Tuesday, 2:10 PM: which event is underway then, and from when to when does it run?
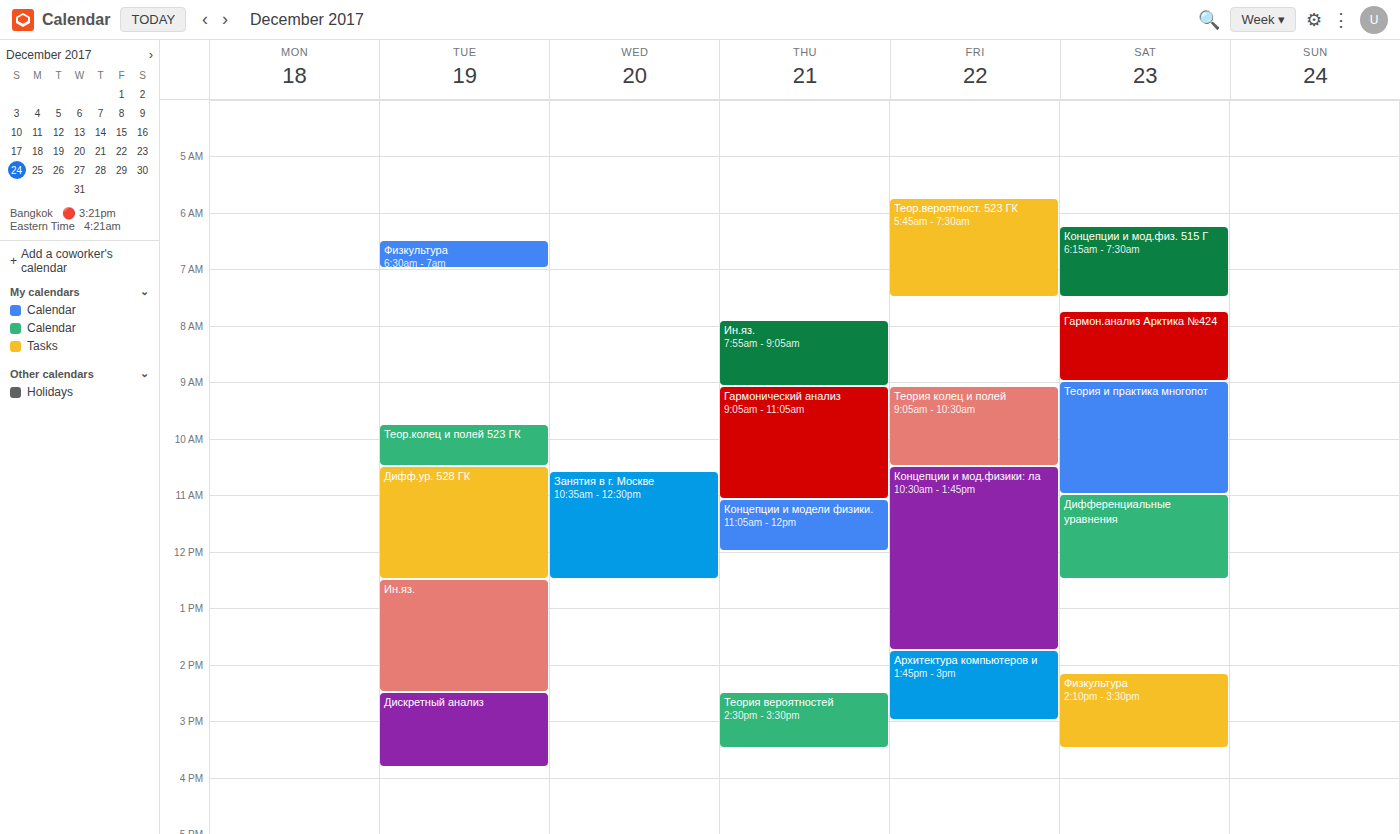
"Ин.яз.", 12:30 PM to 2:30 PM